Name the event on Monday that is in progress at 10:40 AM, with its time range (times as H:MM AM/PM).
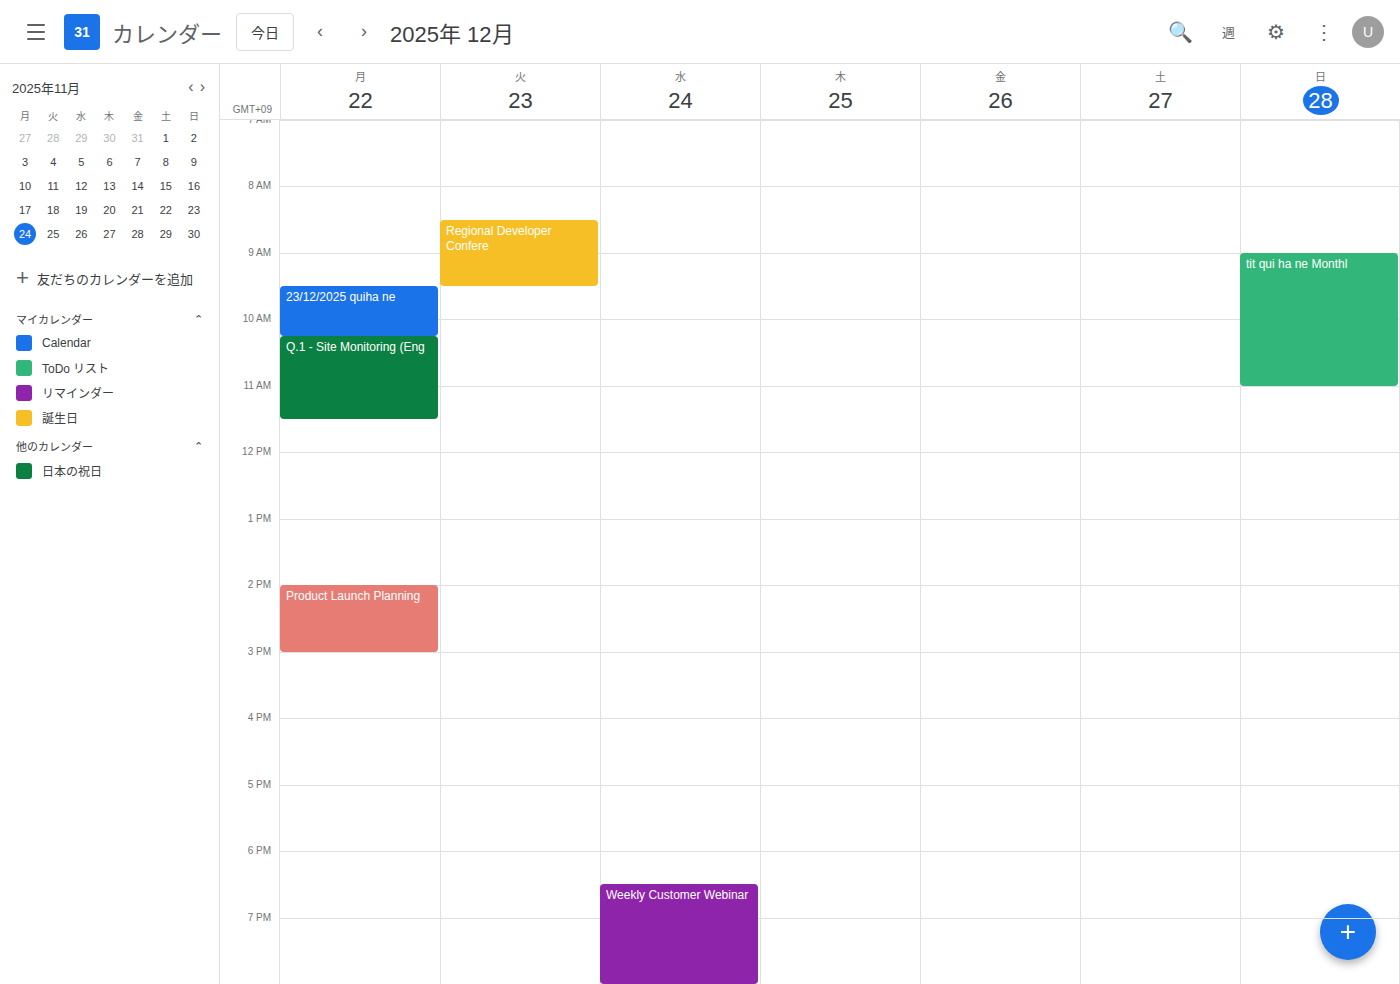
"Q.1 - Site Monitoring (Eng", 10:15 AM to 11:30 AM